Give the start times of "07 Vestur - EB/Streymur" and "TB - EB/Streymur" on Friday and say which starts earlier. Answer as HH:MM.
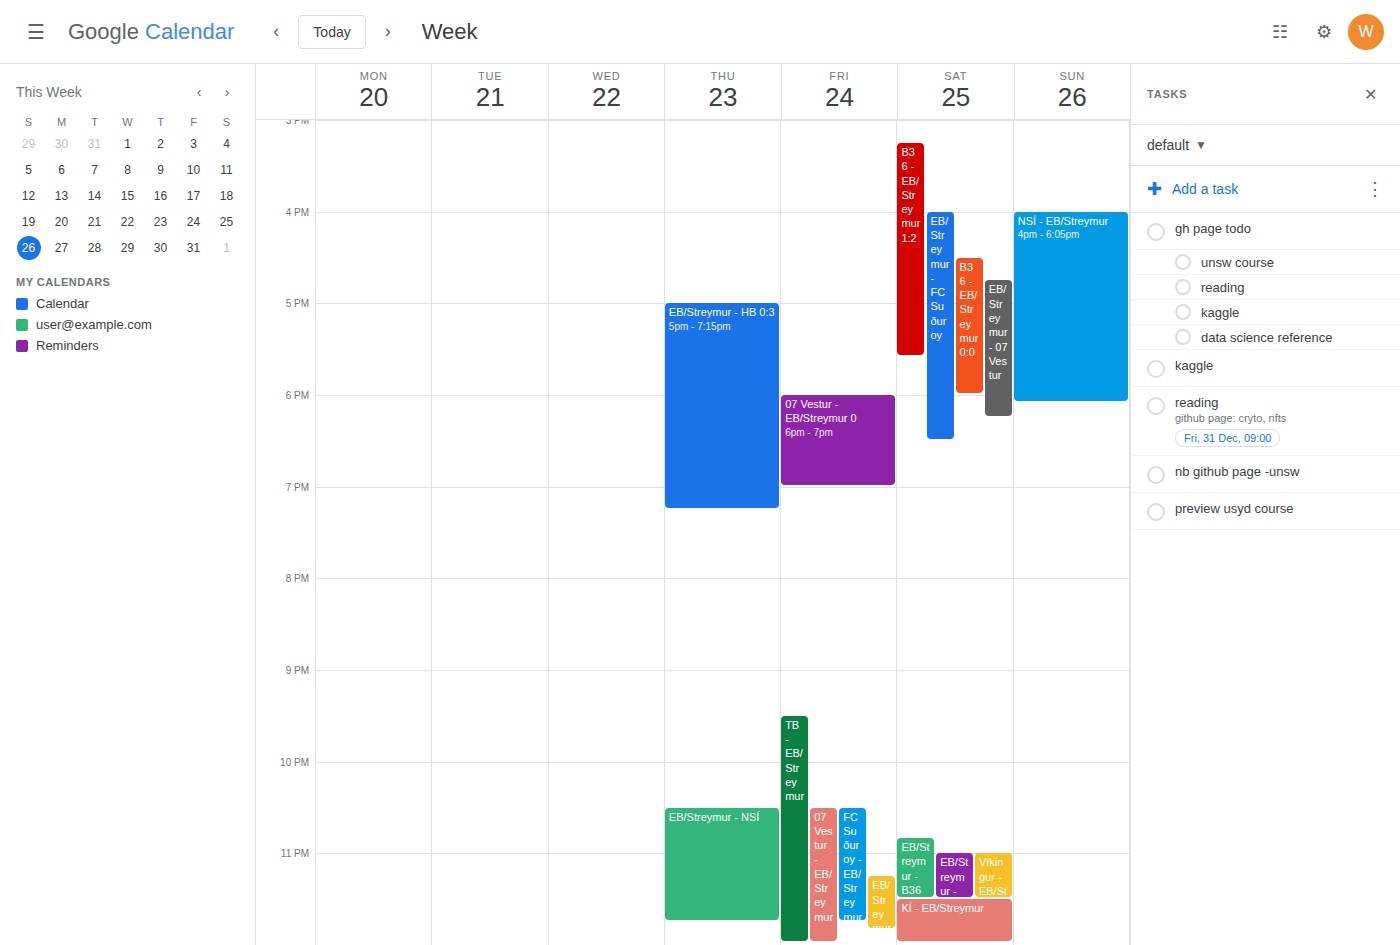
"TB - EB/Streymur" 21:30; "07 Vestur - EB/Streymur" 22:30.